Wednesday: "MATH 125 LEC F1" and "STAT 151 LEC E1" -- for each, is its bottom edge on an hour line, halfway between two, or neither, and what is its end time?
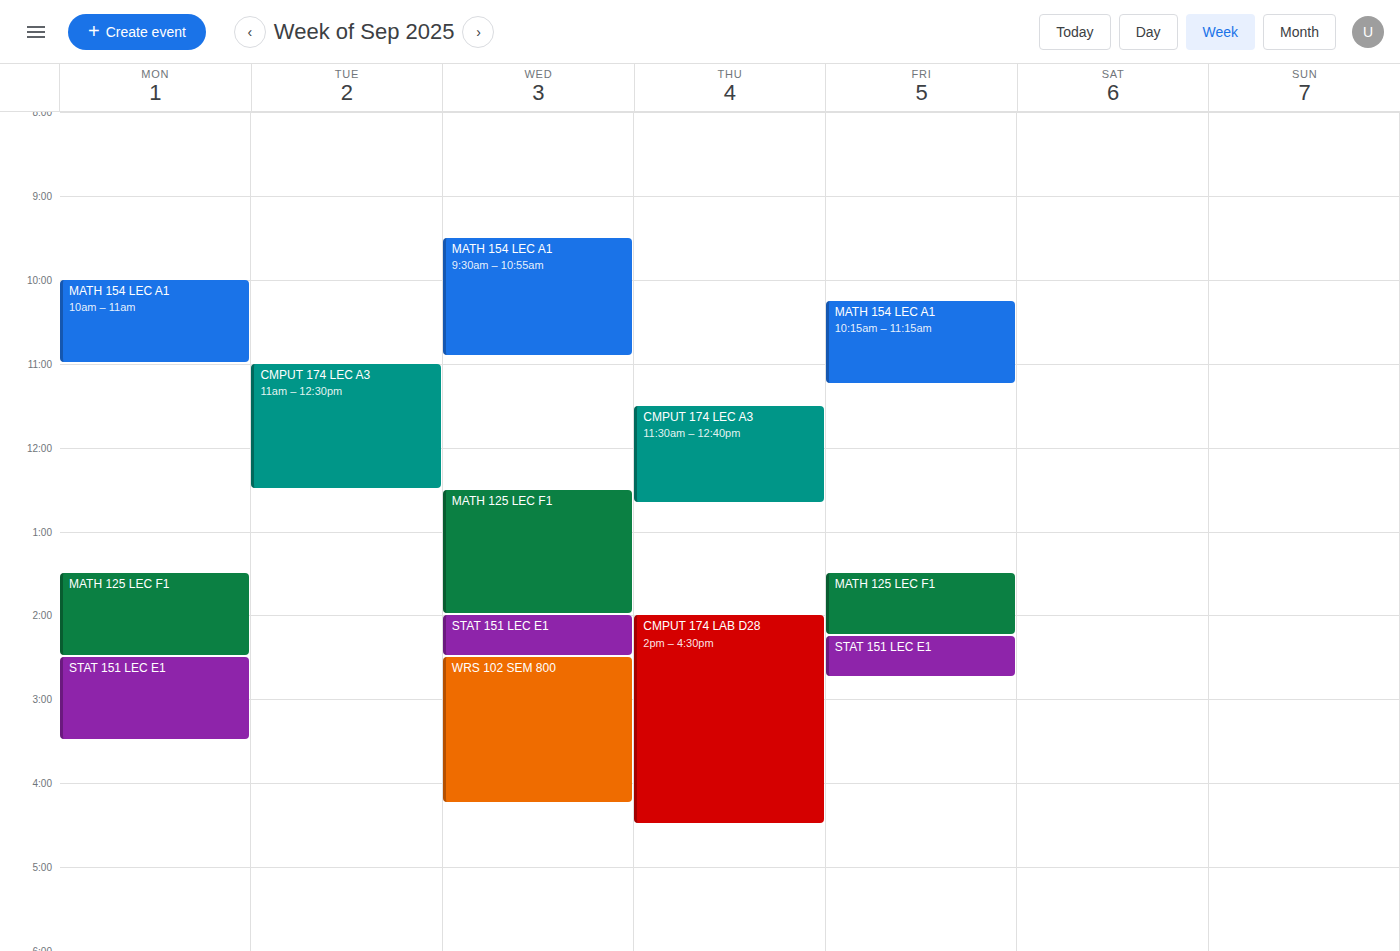
"MATH 125 LEC F1": 14:00, exactly on the 14:00 line. "STAT 151 LEC E1": 14:30, halfway between the 14:00 and 15:00 lines.